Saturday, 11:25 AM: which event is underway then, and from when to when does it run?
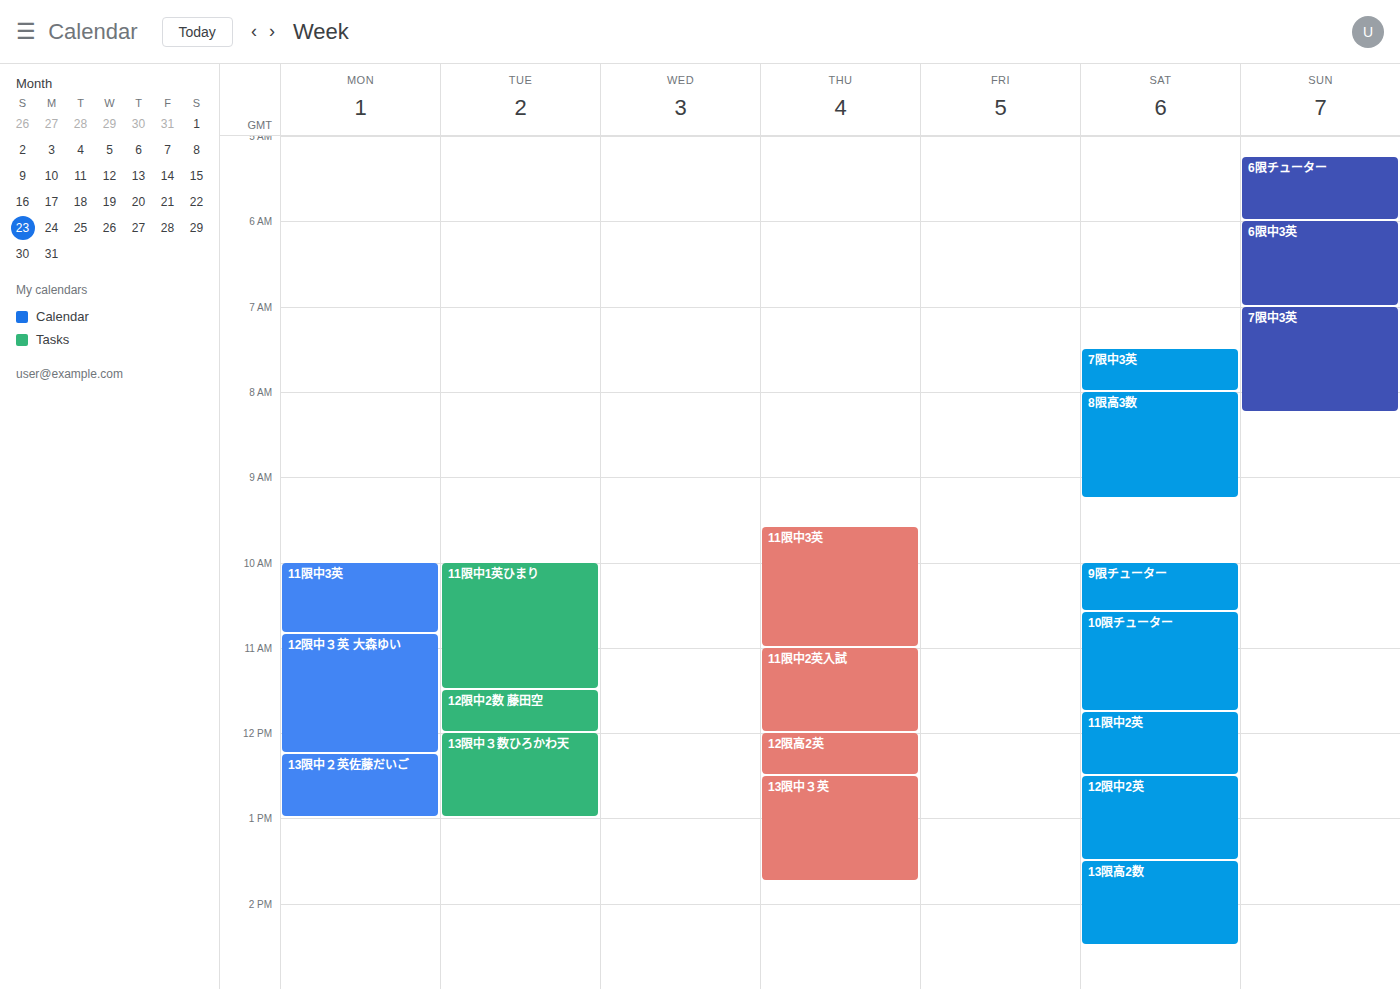
"10限チューター", 10:35 AM to 11:45 AM